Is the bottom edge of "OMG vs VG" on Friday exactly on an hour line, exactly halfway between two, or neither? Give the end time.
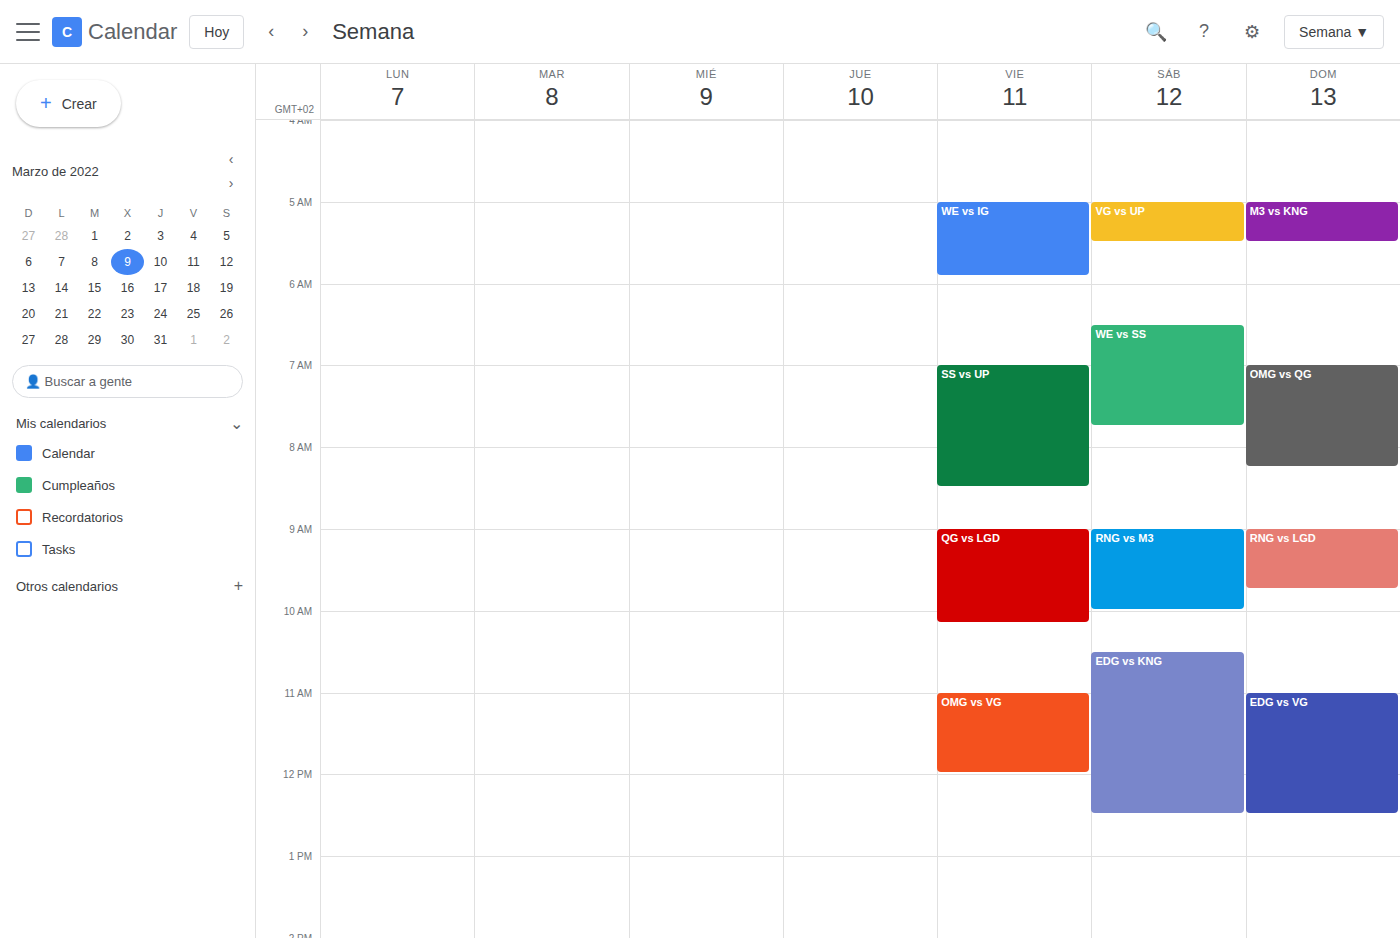
12:00 -- exactly on the 12:00 line.